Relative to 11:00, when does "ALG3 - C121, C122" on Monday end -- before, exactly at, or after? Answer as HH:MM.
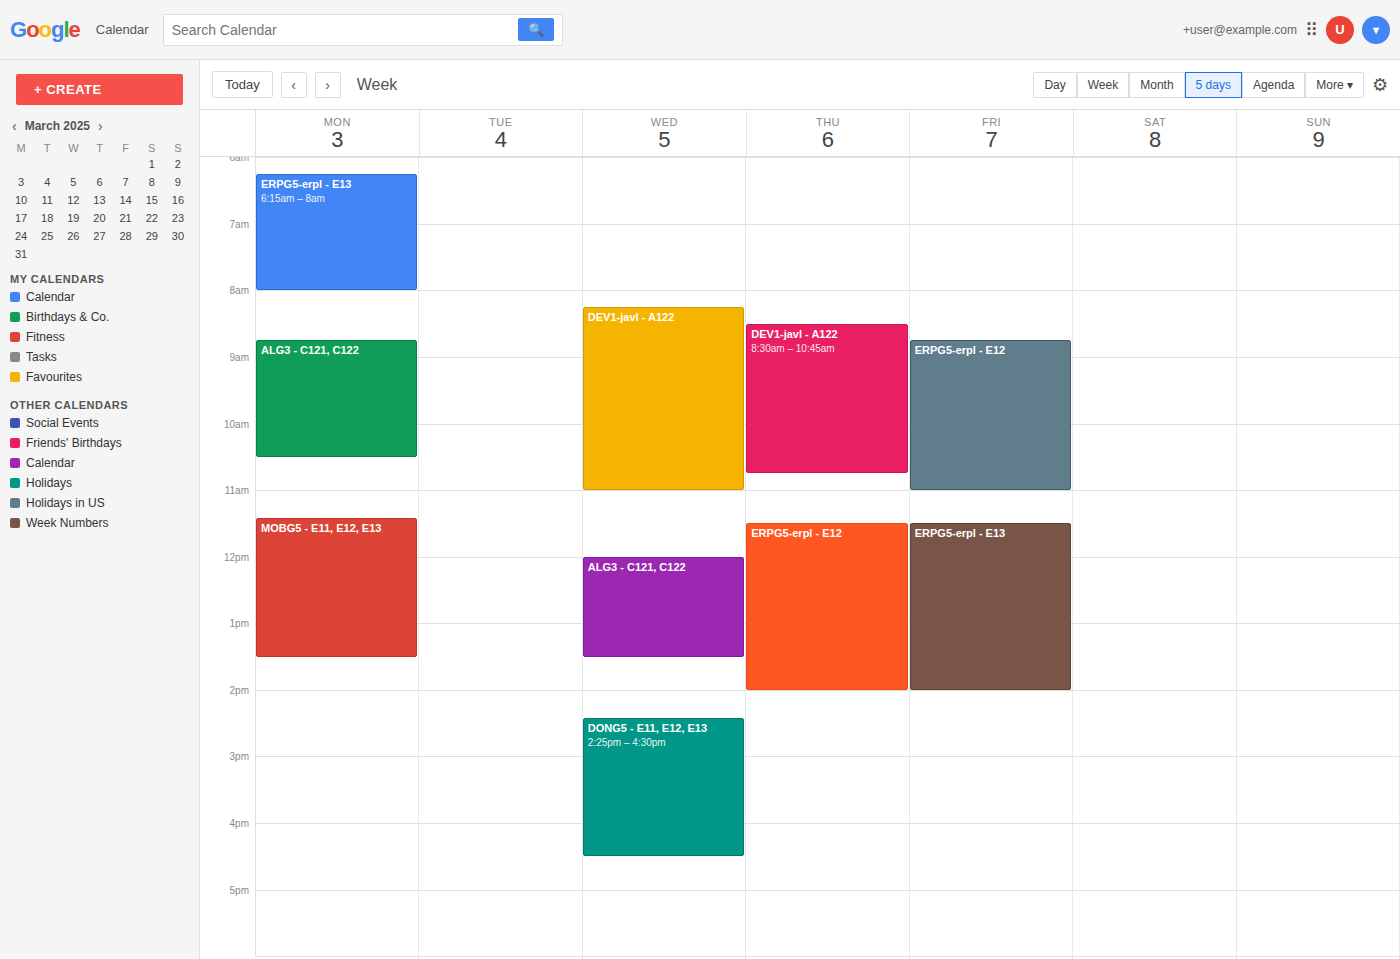
10:30 -- before 11:00, 30 minutes above the 11:00 line.